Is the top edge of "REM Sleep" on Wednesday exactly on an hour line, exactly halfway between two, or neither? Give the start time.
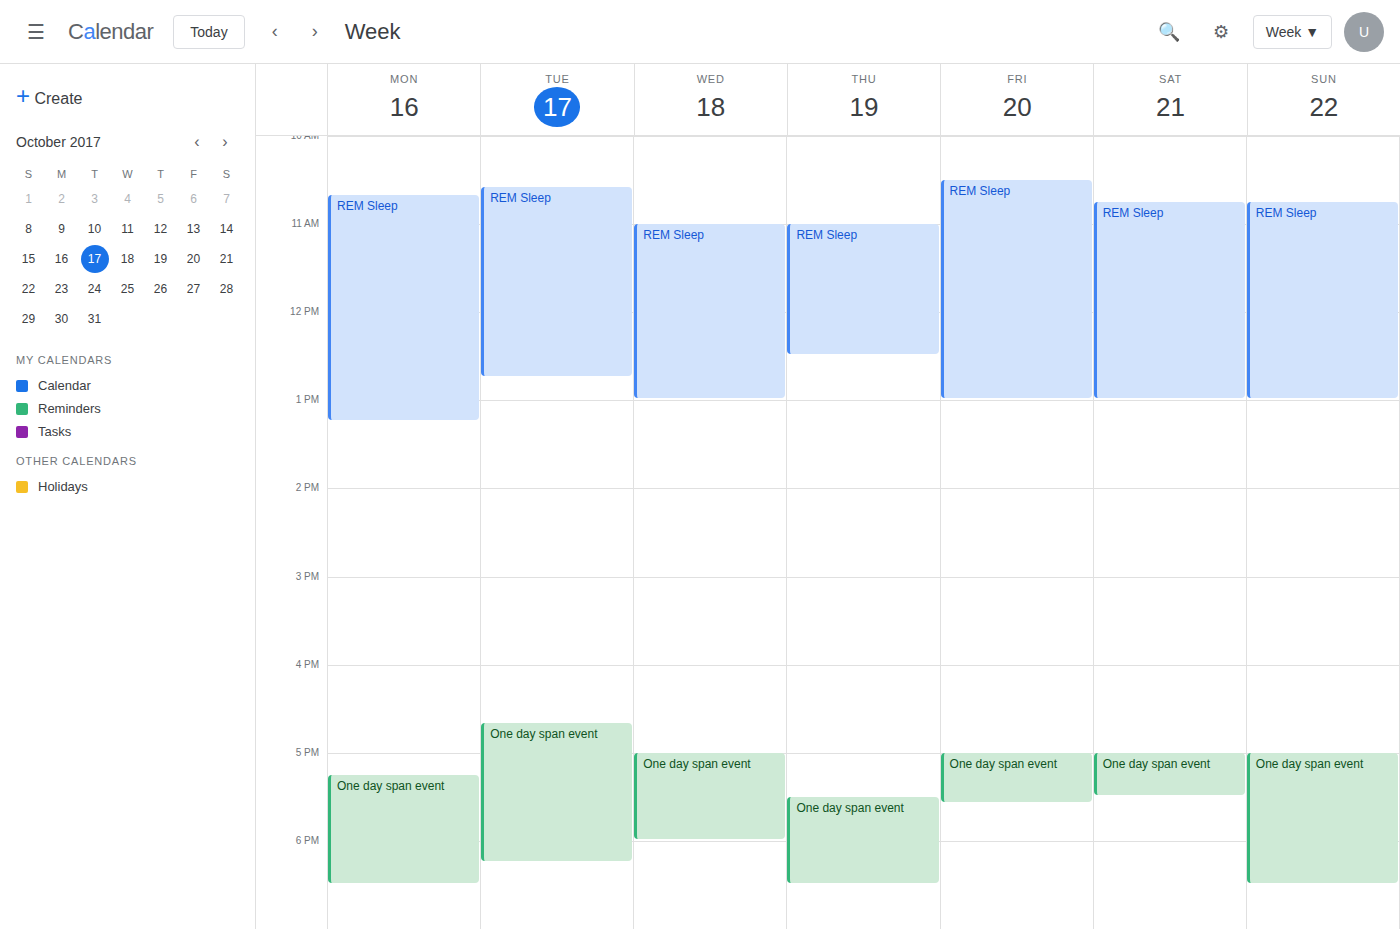
11:00 -- exactly on the 11:00 line.